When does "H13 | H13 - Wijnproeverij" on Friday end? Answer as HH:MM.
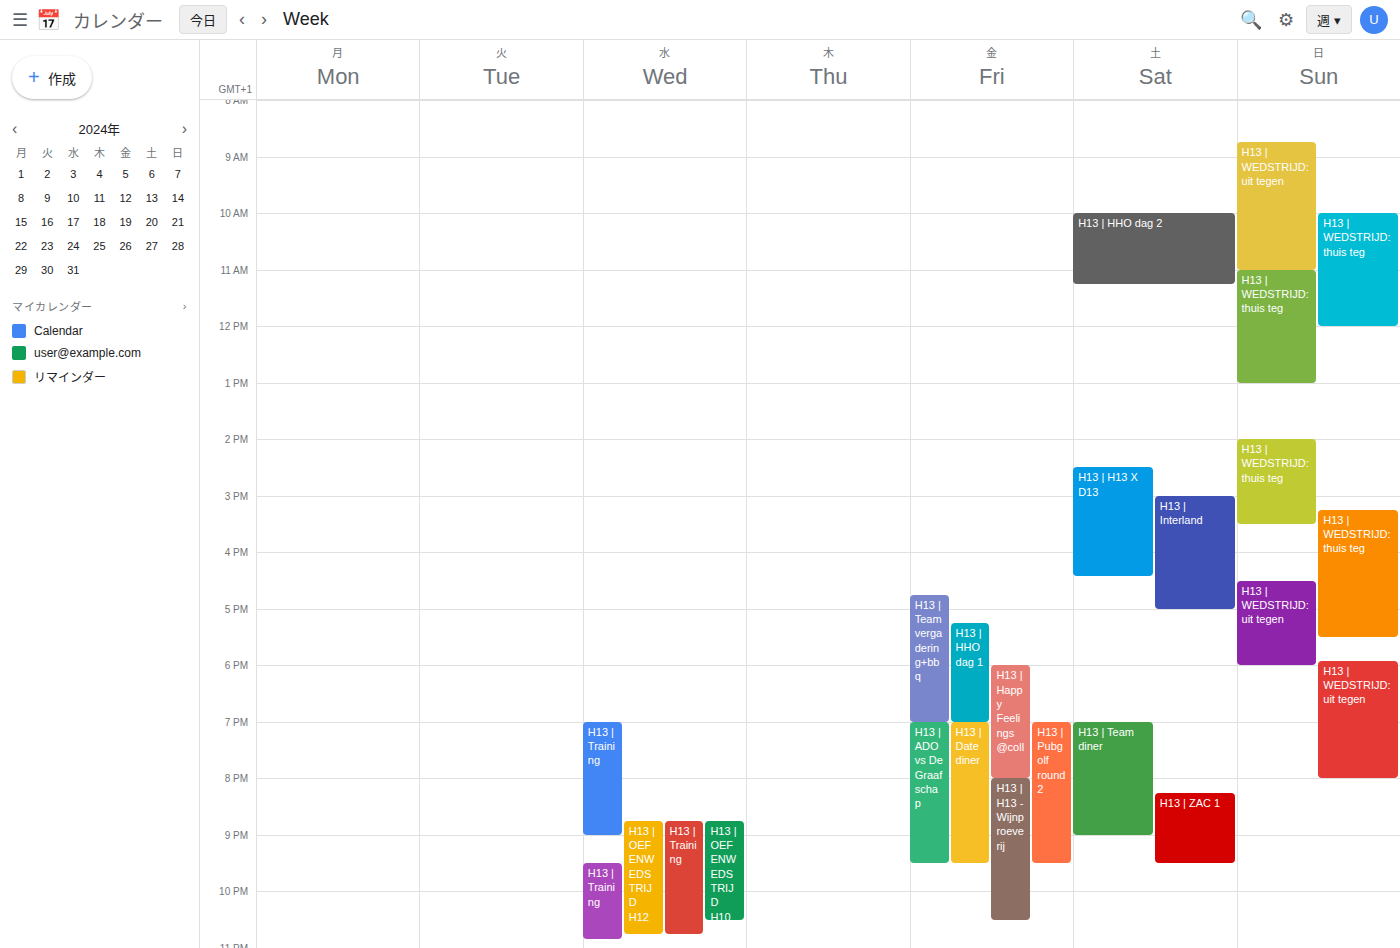
22:30